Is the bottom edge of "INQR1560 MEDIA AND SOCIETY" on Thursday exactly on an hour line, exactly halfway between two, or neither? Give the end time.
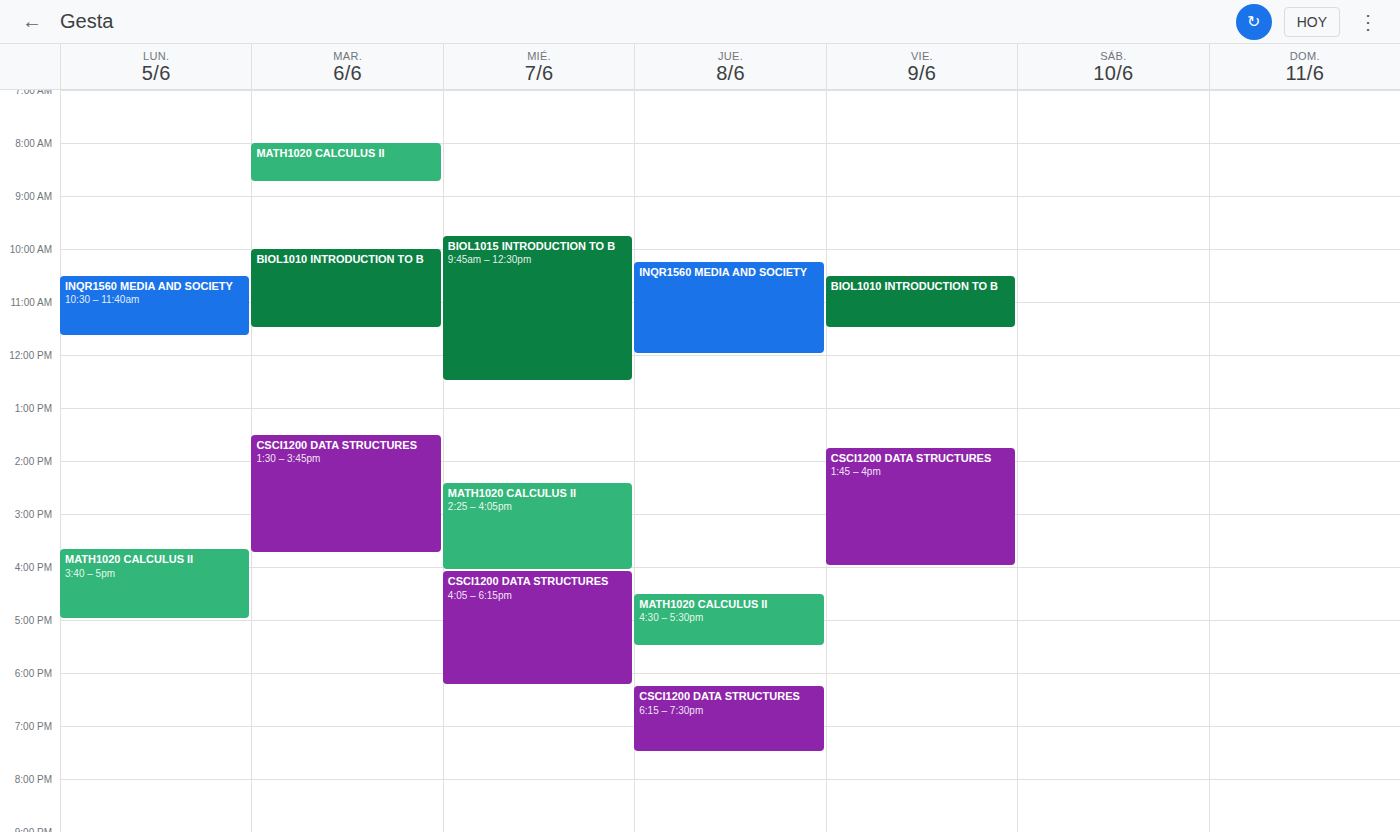
12:00 PM -- exactly on the 12 PM line.